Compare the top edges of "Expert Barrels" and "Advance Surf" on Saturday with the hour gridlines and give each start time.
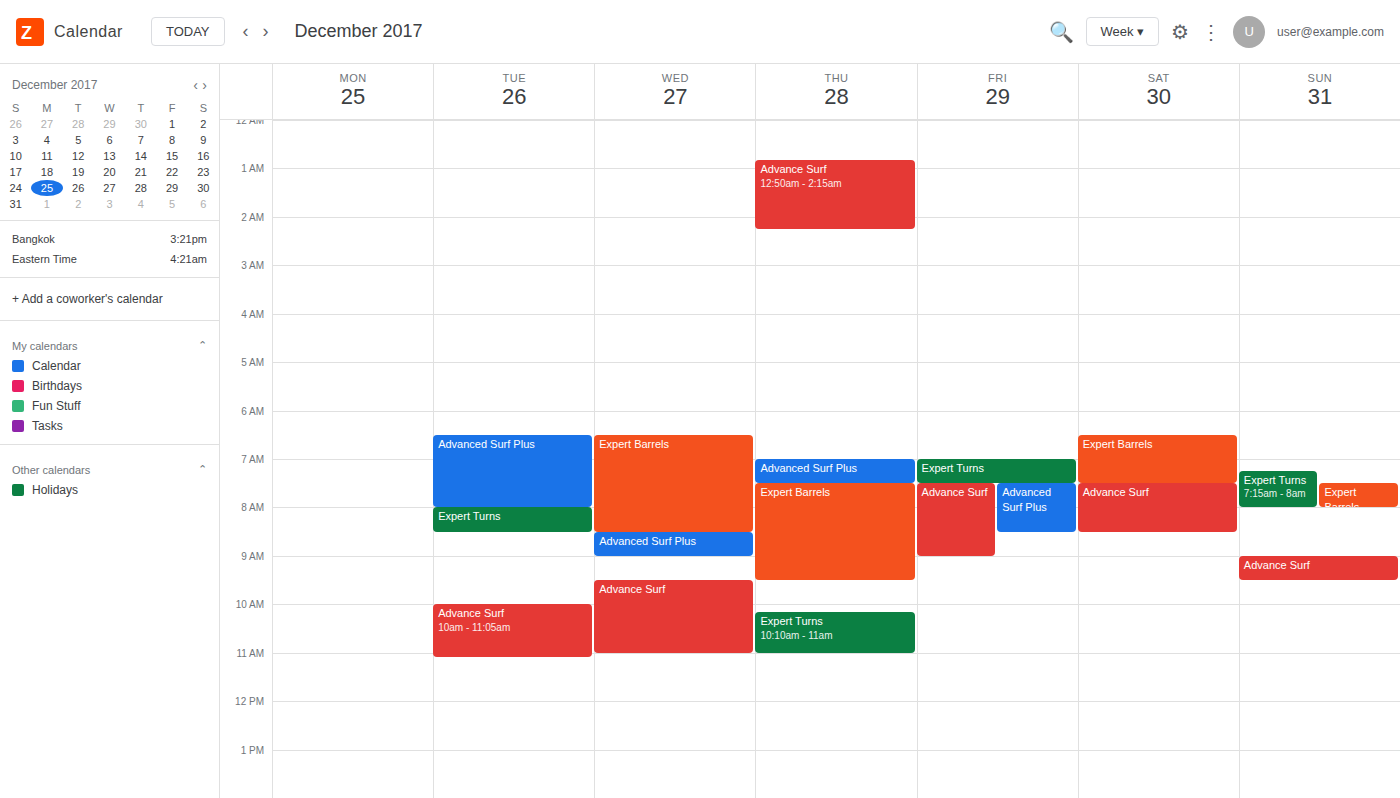
"Expert Barrels": 6:30 AM, halfway between the 6 AM and 7 AM lines. "Advance Surf": 7:30 AM, halfway between the 7 AM and 8 AM lines.